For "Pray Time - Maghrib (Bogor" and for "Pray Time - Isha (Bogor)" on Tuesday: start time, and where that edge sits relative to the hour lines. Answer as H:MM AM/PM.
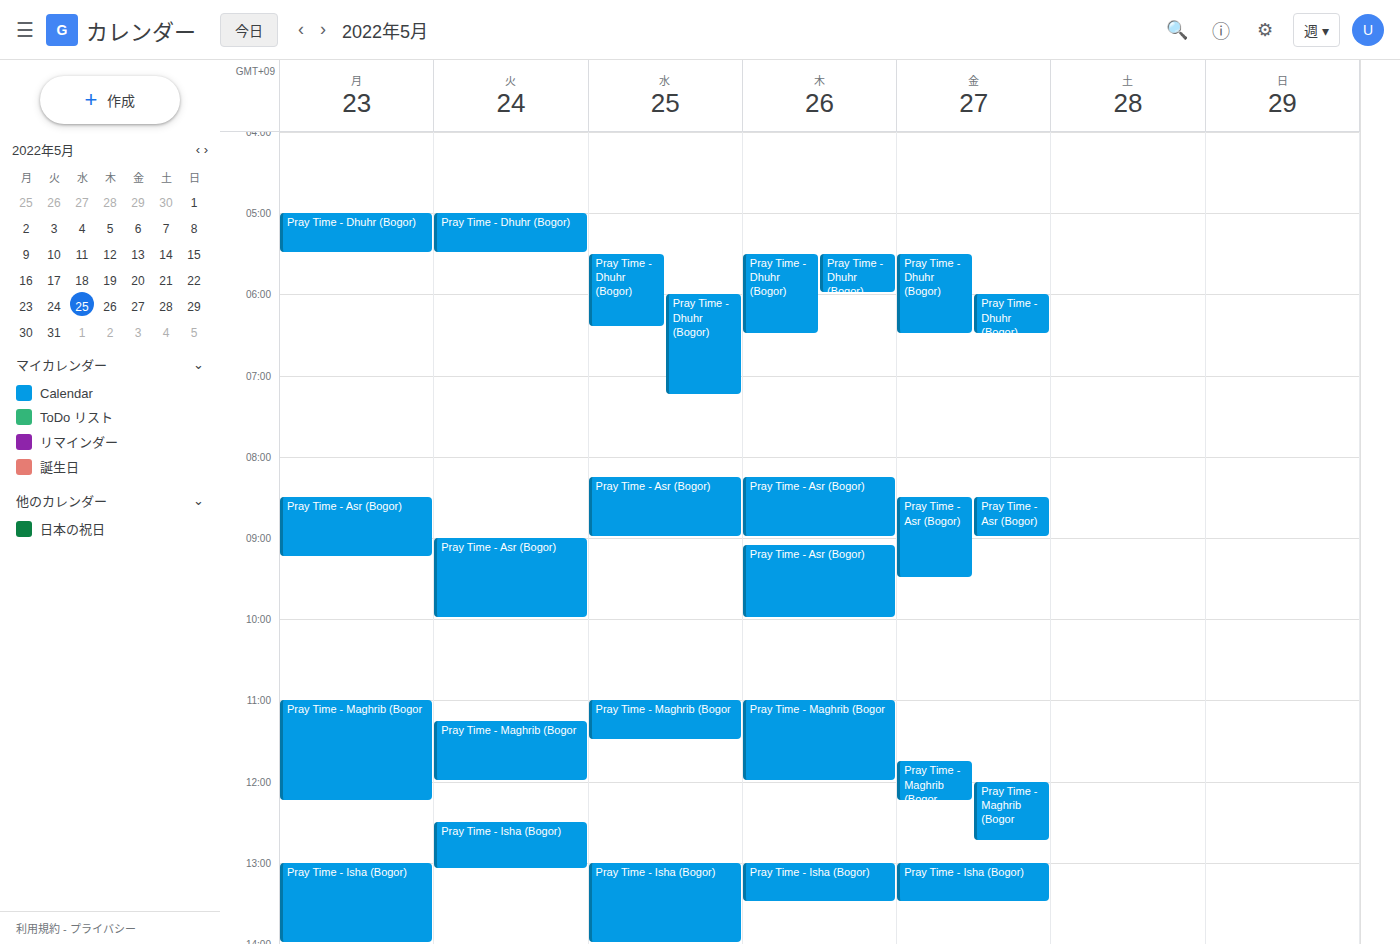
"Pray Time - Maghrib (Bogor": 11:15 AM, neither: a quarter of the way from the 11 AM line to the 12 PM line. "Pray Time - Isha (Bogor)": 12:30 PM, halfway between the 12 PM and 1 PM lines.